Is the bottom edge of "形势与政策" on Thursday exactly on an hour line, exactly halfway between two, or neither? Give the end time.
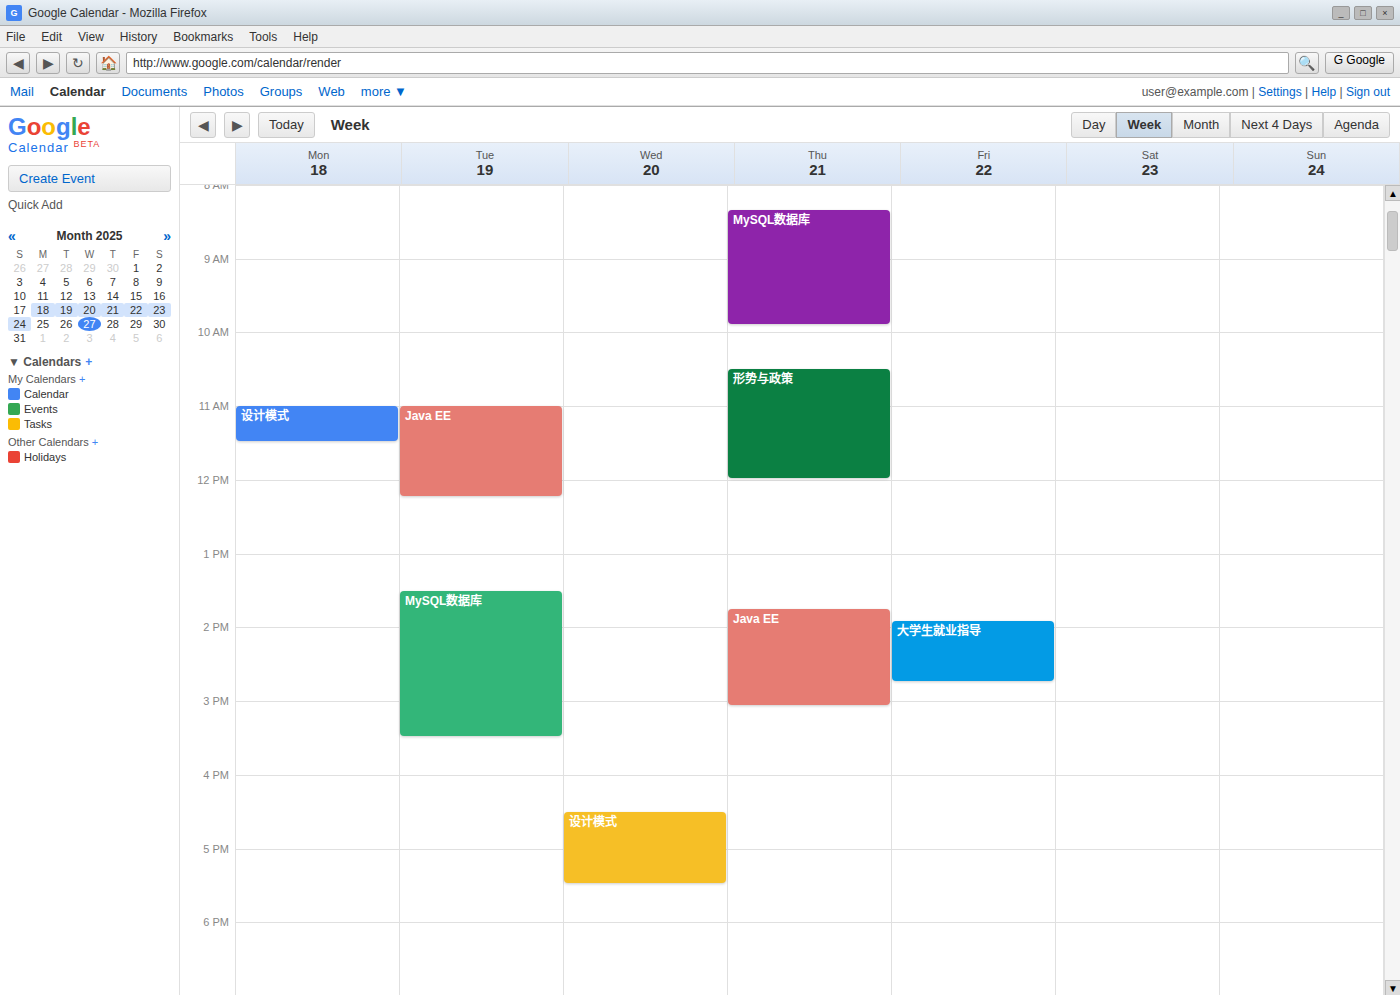
12:00 -- exactly on the 12:00 line.